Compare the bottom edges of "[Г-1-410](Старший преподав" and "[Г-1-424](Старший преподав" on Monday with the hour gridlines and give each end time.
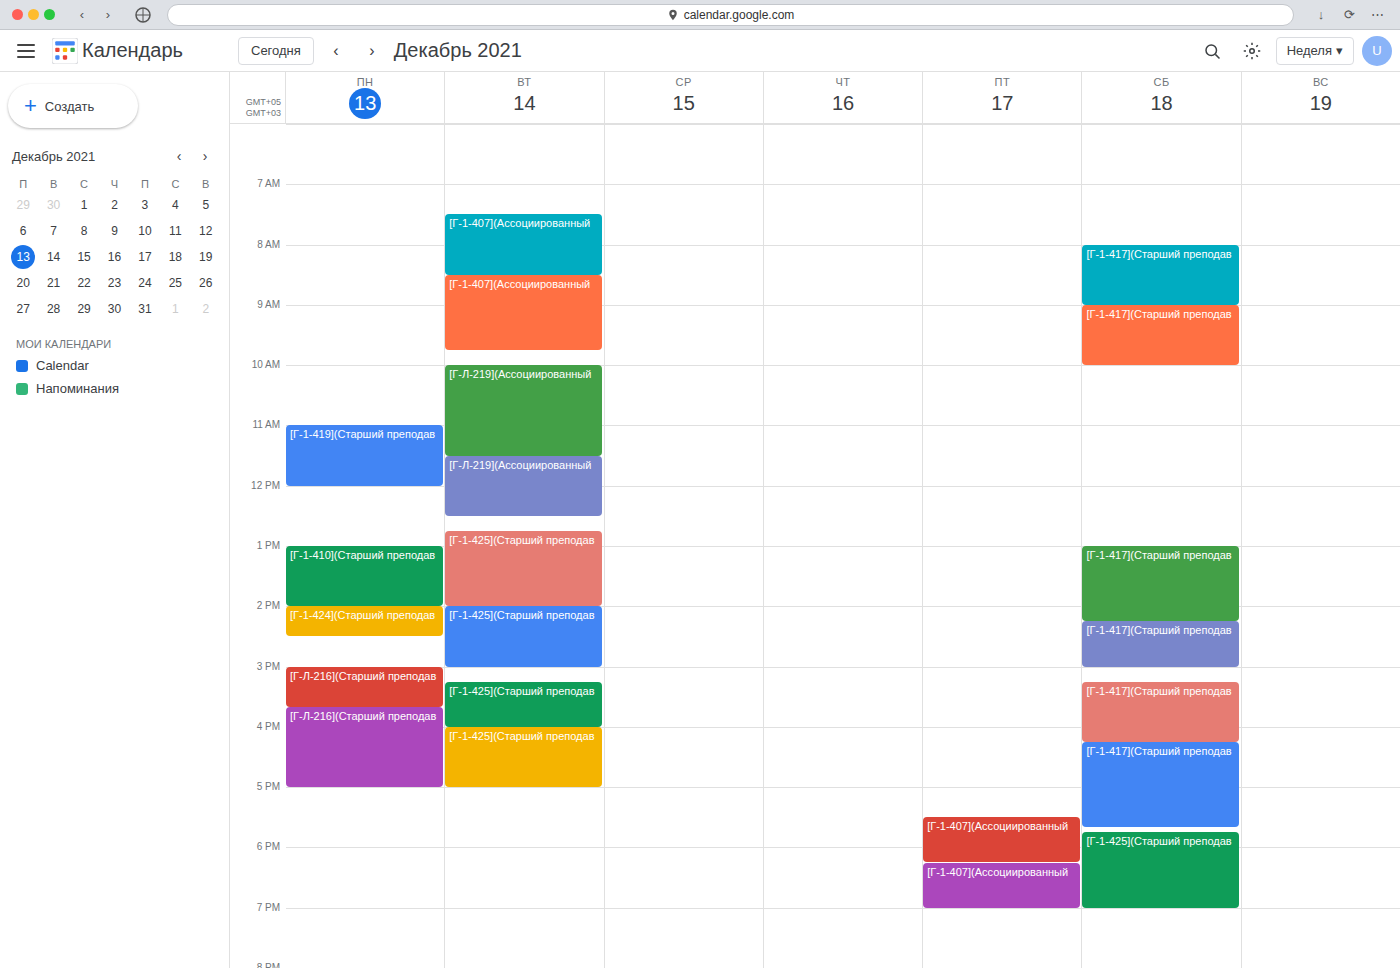
"[Г-1-410](Старший преподав": 14:00, exactly on the 14:00 line. "[Г-1-424](Старший преподав": 14:30, halfway between the 14:00 and 15:00 lines.